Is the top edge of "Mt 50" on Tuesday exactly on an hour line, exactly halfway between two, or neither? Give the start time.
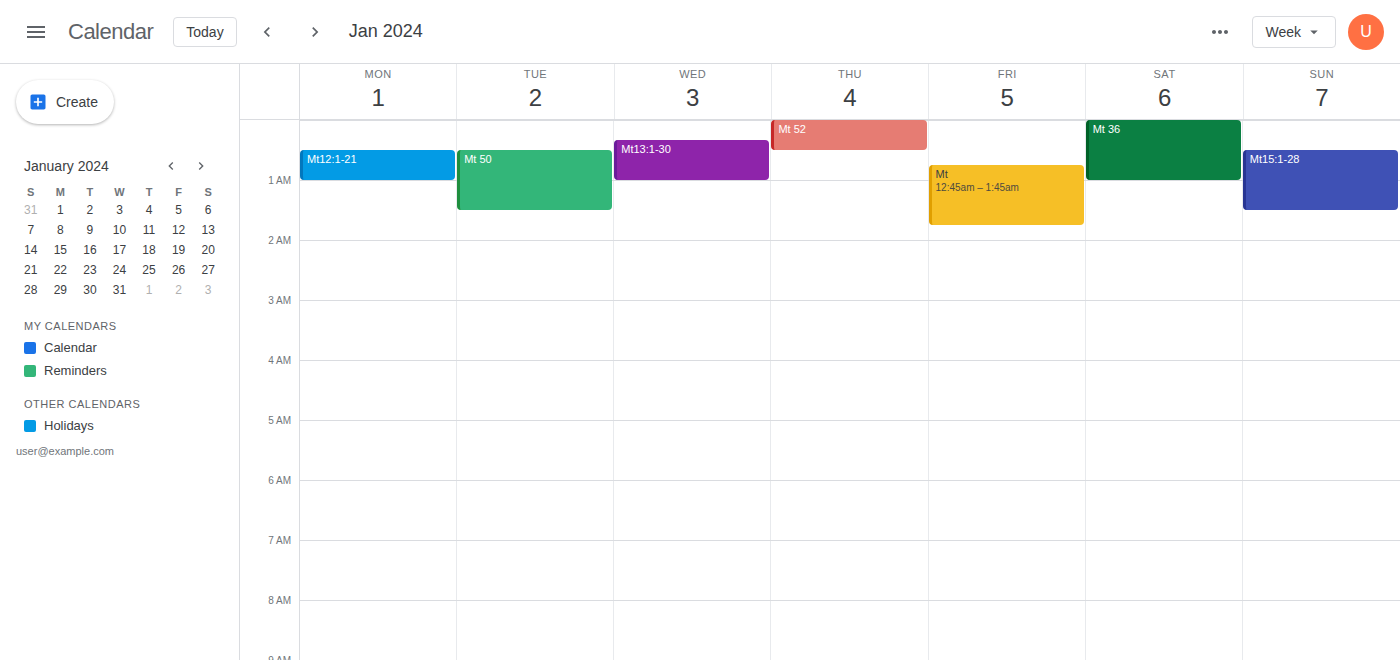
12:30 AM -- halfway between the 12 AM and 1 AM lines.